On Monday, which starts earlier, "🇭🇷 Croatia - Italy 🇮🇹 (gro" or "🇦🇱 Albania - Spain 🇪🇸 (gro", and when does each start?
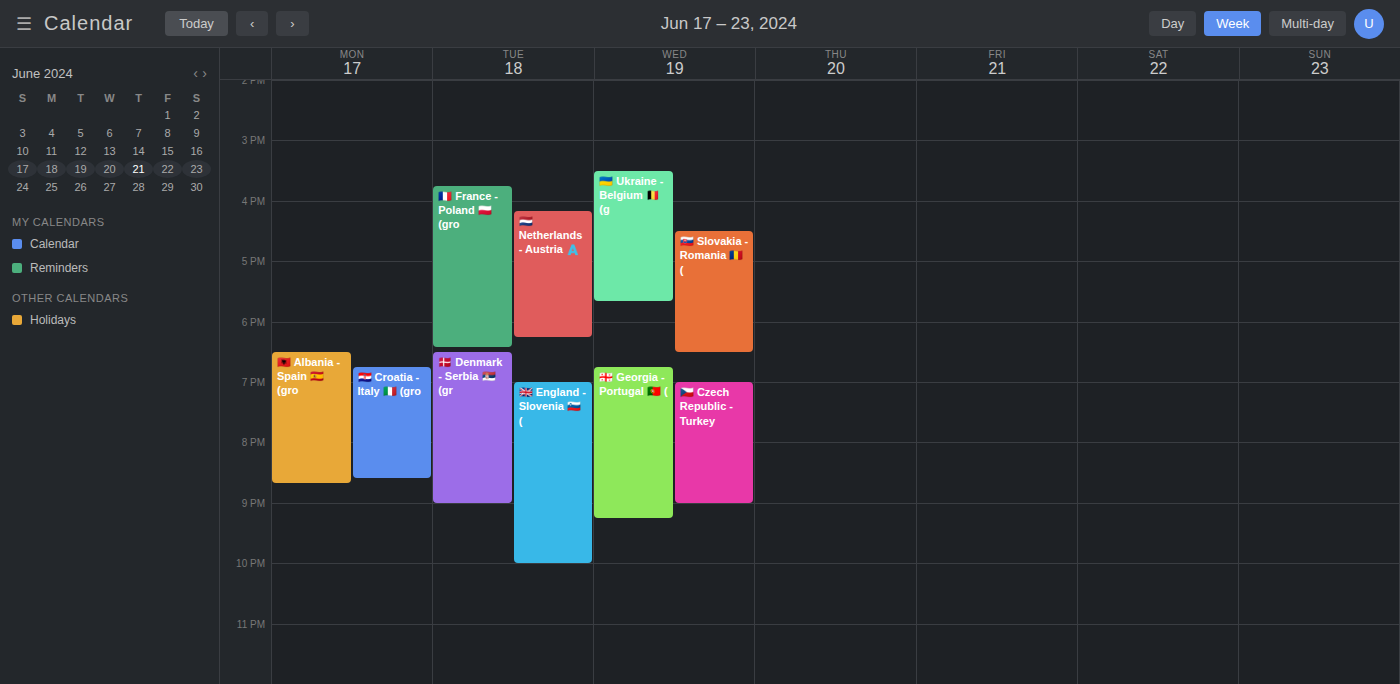
"🇦🇱 Albania - Spain 🇪🇸 (gro" 18:30; "🇭🇷 Croatia - Italy 🇮🇹 (gro" 18:45.